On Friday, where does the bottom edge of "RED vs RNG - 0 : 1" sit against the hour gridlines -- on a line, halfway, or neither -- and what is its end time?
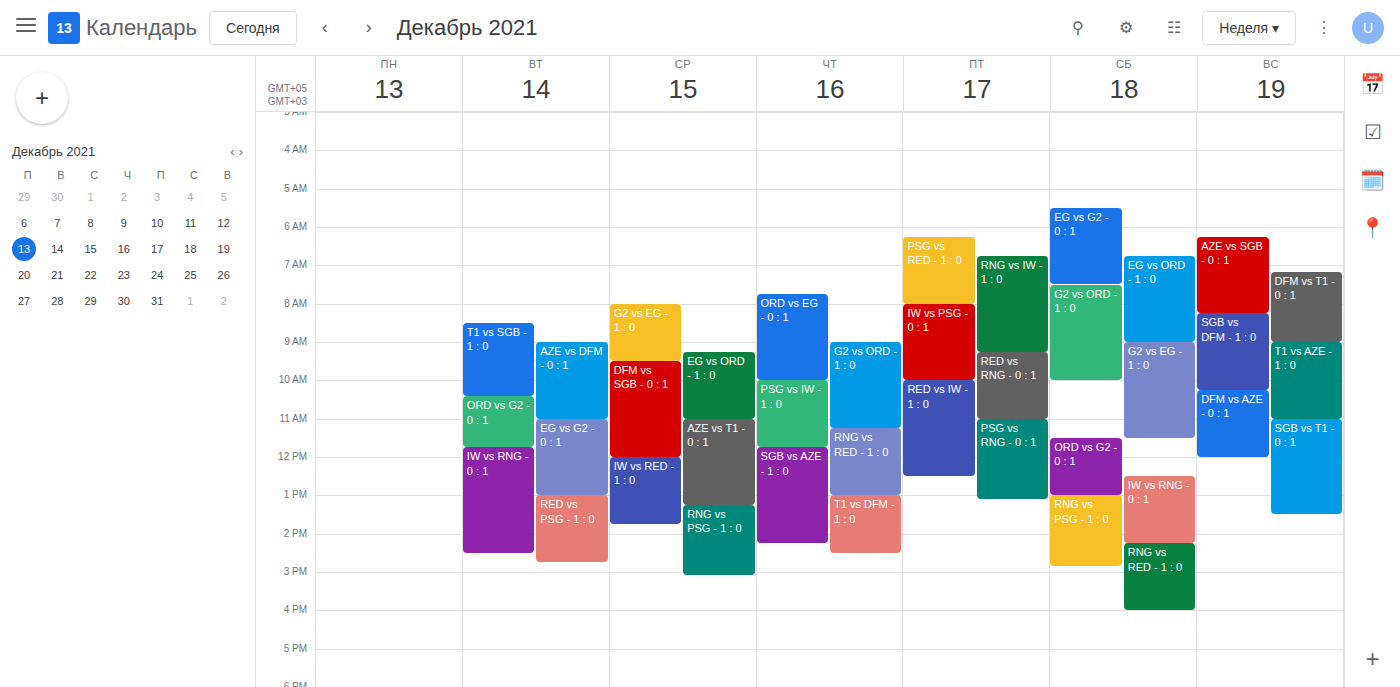
11:00 AM -- exactly on the 11 AM line.